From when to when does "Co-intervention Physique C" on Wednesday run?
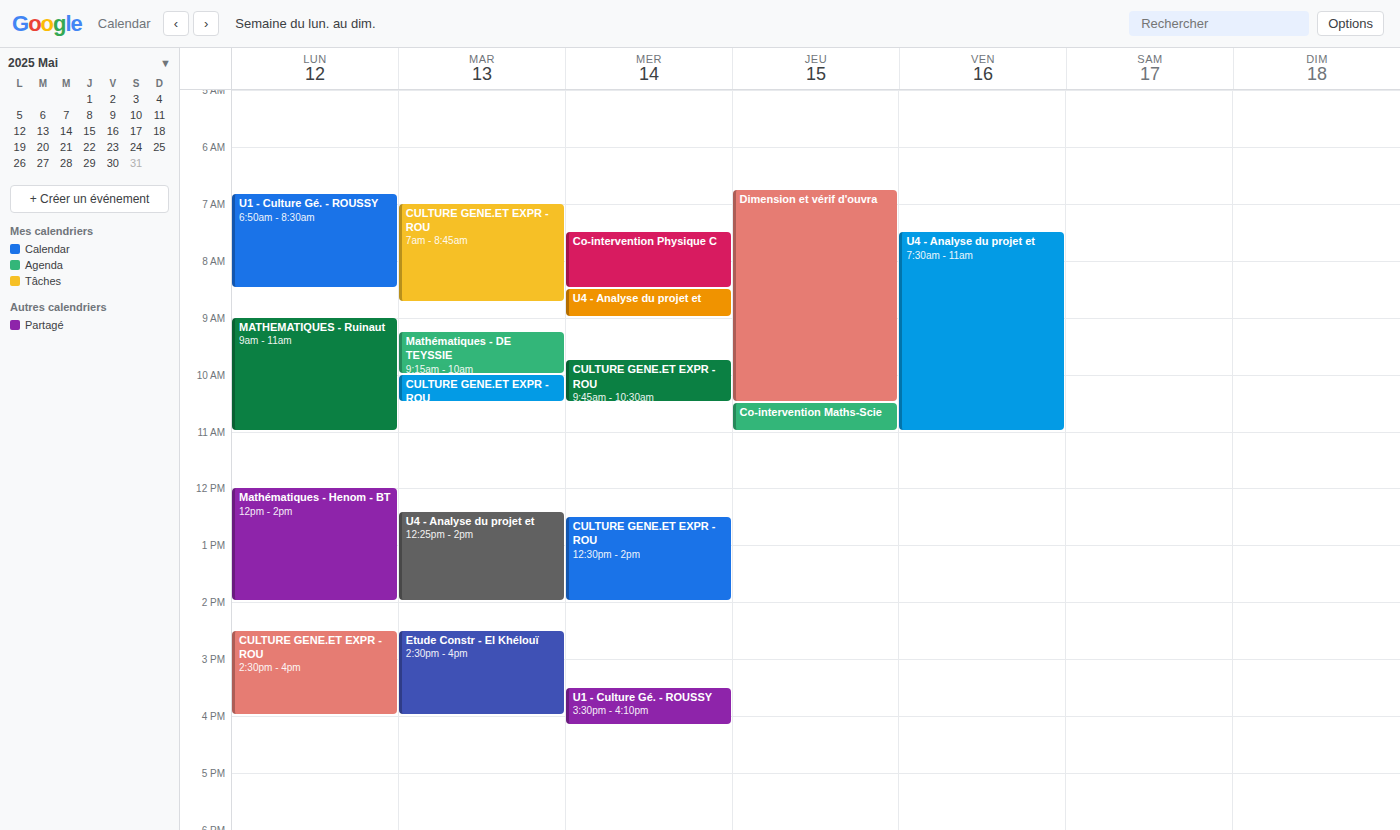
7:30 AM to 8:30 AM